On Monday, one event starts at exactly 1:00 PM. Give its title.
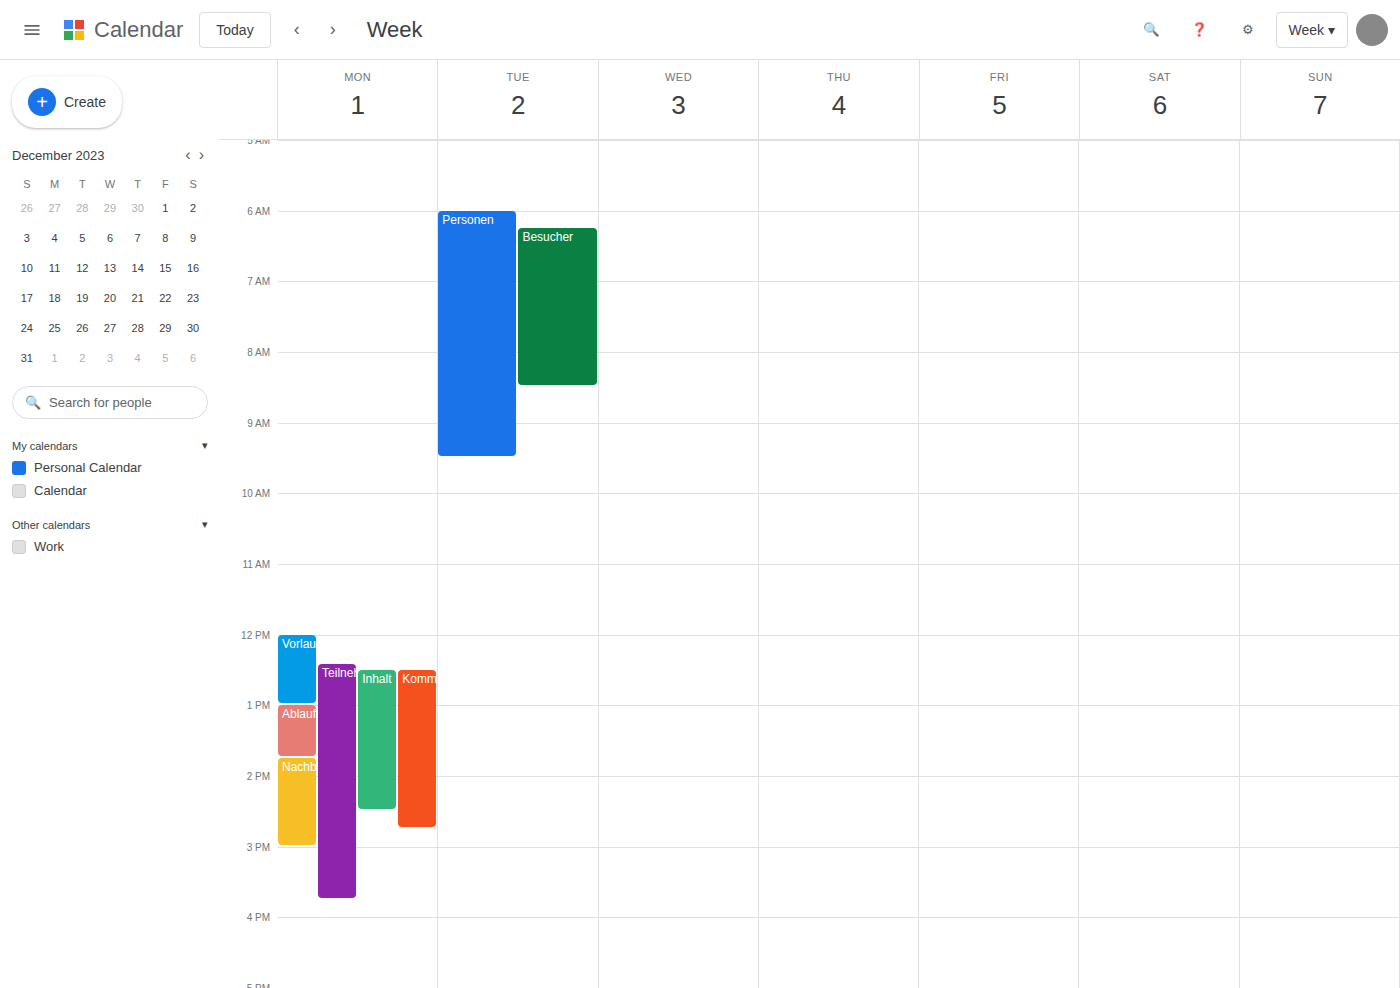
"Ablauf"